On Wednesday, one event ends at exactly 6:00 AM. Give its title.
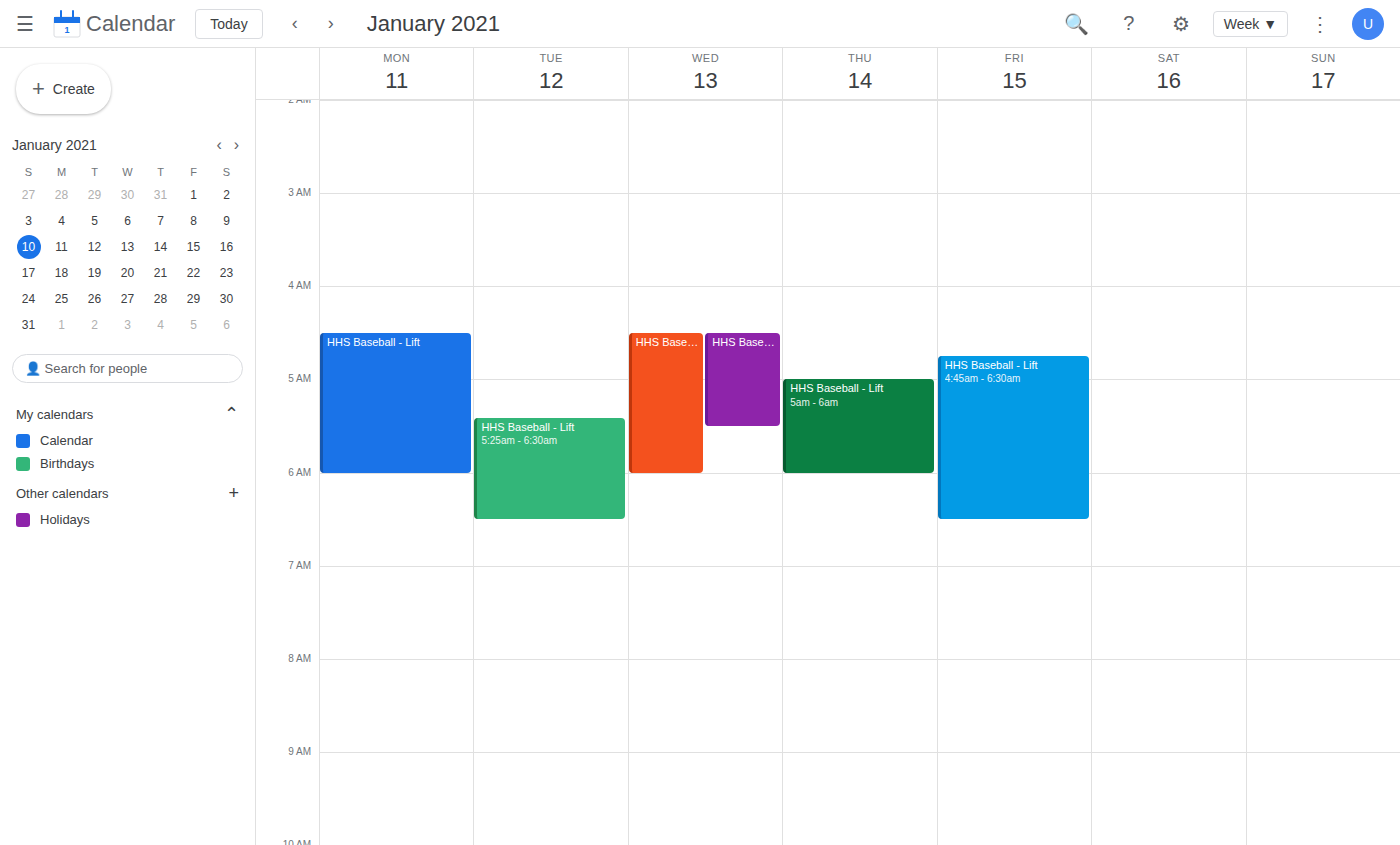
"HHS Baseball - Infielders"